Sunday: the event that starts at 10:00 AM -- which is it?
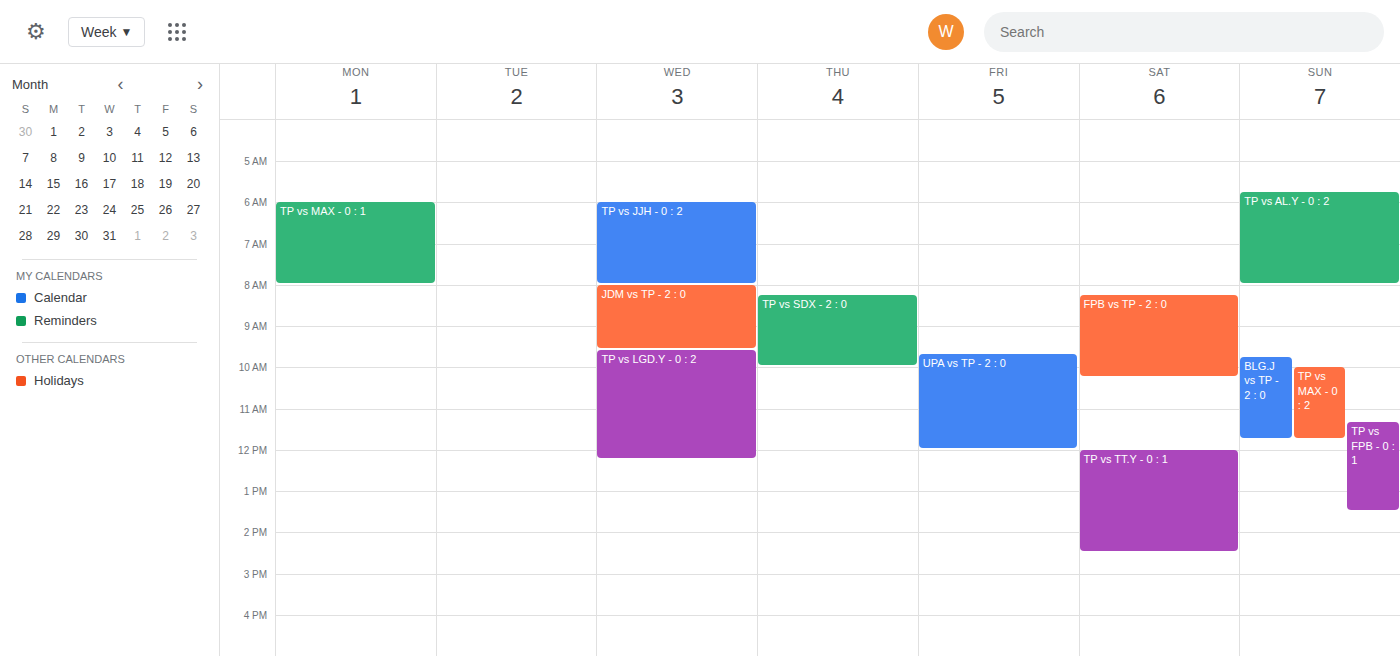
"TP vs MAX - 0 : 2"